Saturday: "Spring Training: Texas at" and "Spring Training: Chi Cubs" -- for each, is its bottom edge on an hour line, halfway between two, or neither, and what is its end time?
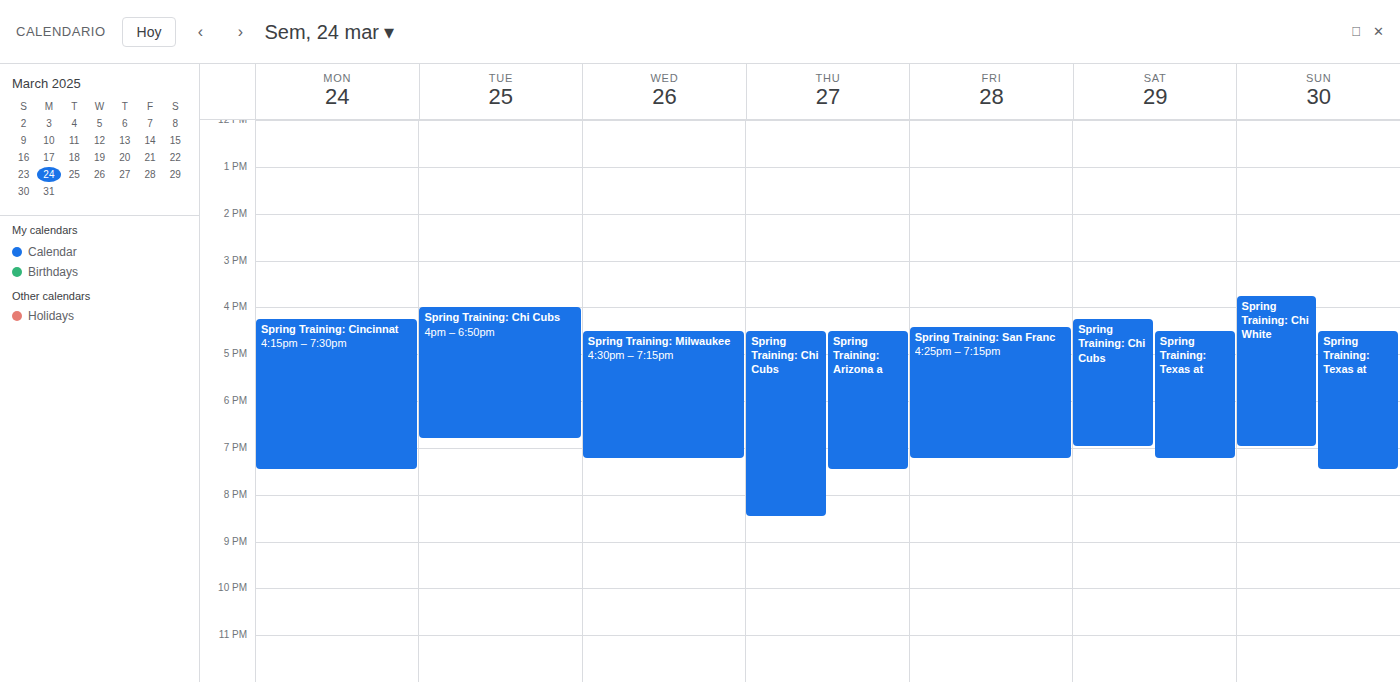
"Spring Training: Texas at": 7:15 PM, neither: a quarter of the way from the 7 PM line to the 8 PM line. "Spring Training: Chi Cubs": 7:00 PM, exactly on the 7 PM line.